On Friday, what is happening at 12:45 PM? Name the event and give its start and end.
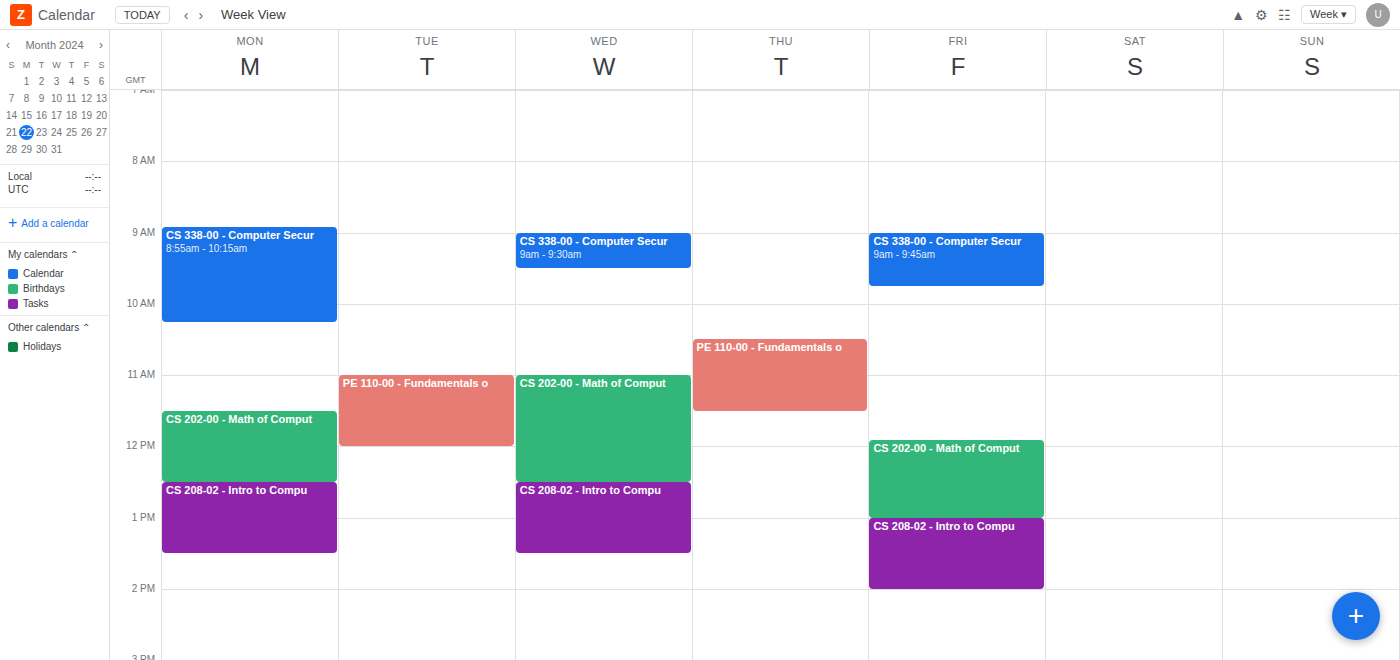
"CS 202-00 - Math of Comput", 11:55 AM to 1:00 PM